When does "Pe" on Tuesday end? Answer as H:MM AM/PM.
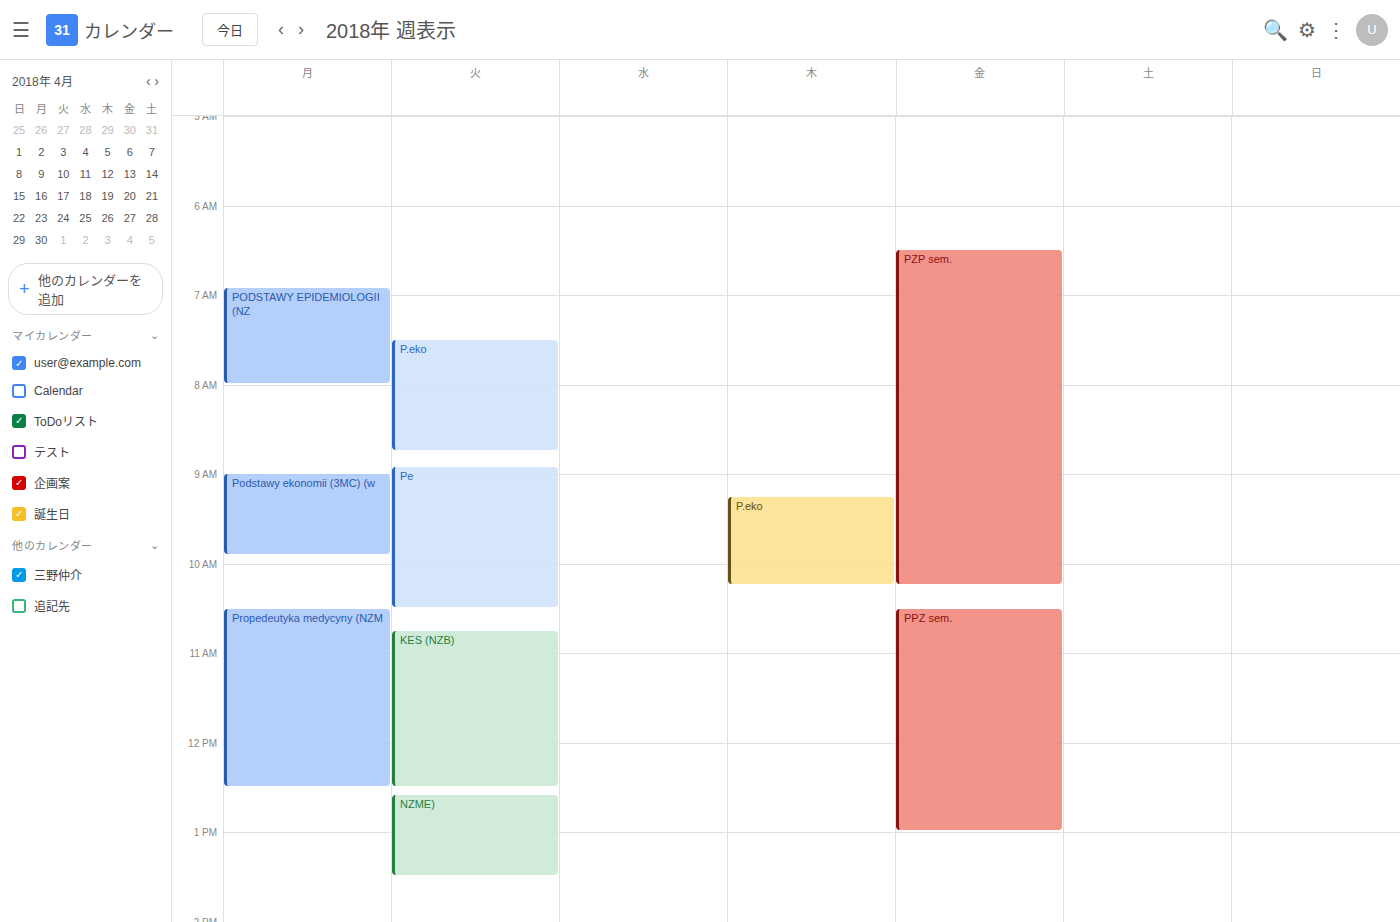
10:30 AM